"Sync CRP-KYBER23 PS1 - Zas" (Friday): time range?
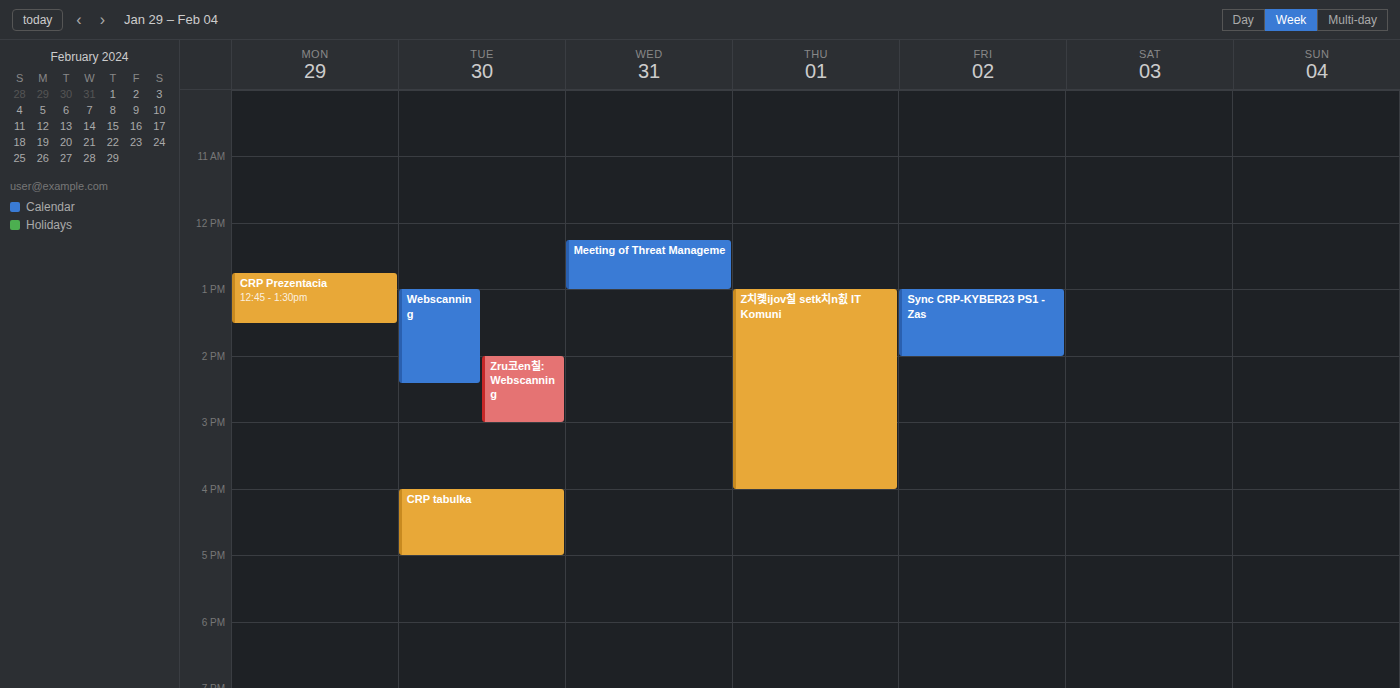
1:00 PM to 2:00 PM